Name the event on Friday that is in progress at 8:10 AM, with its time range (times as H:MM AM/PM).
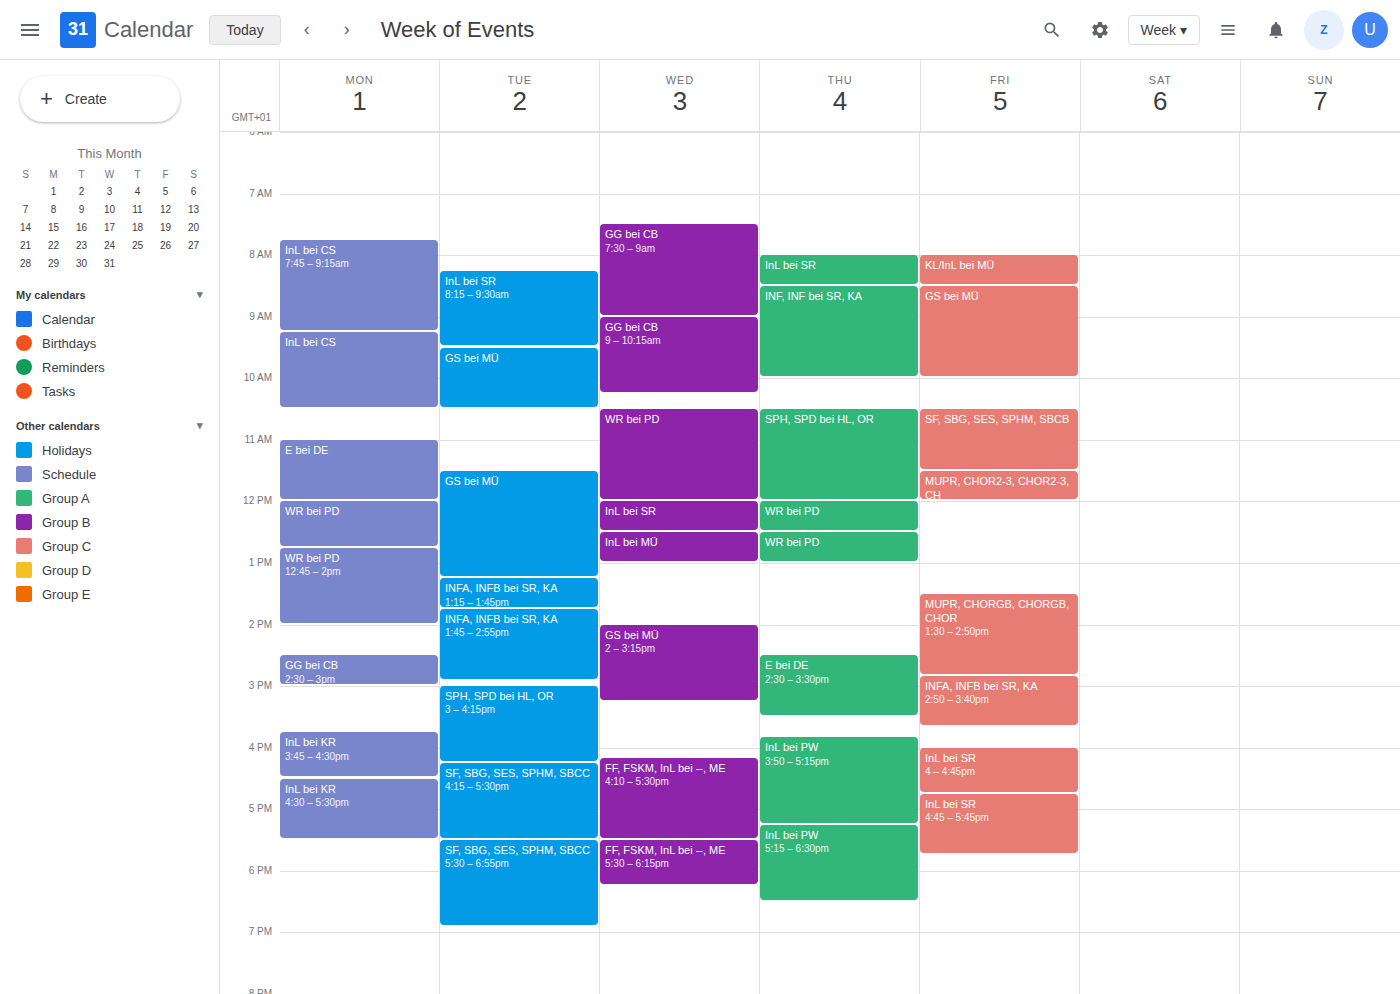
"KL/InL bei MÜ", 8:00 AM to 8:30 AM